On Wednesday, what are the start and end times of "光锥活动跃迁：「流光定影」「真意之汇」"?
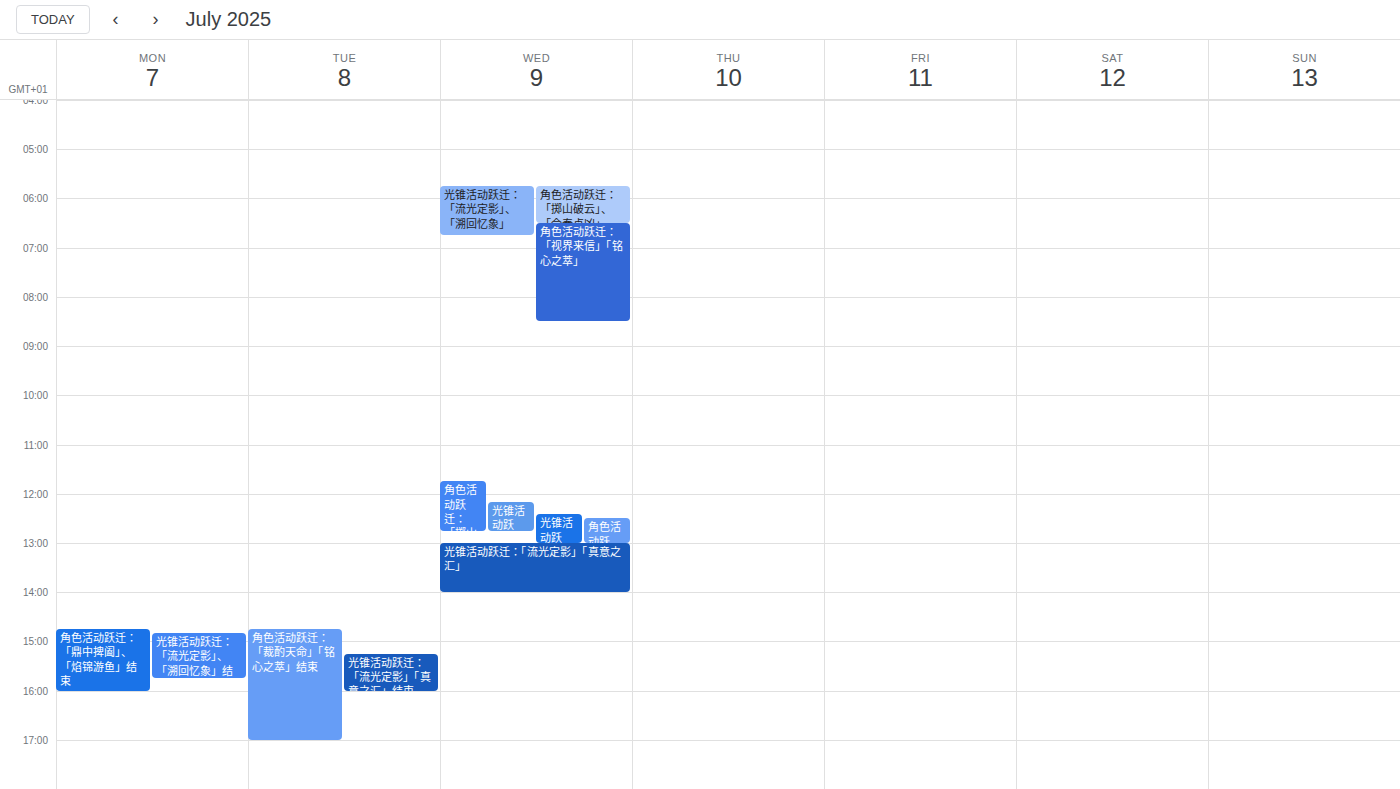
1:00 PM to 2:00 PM